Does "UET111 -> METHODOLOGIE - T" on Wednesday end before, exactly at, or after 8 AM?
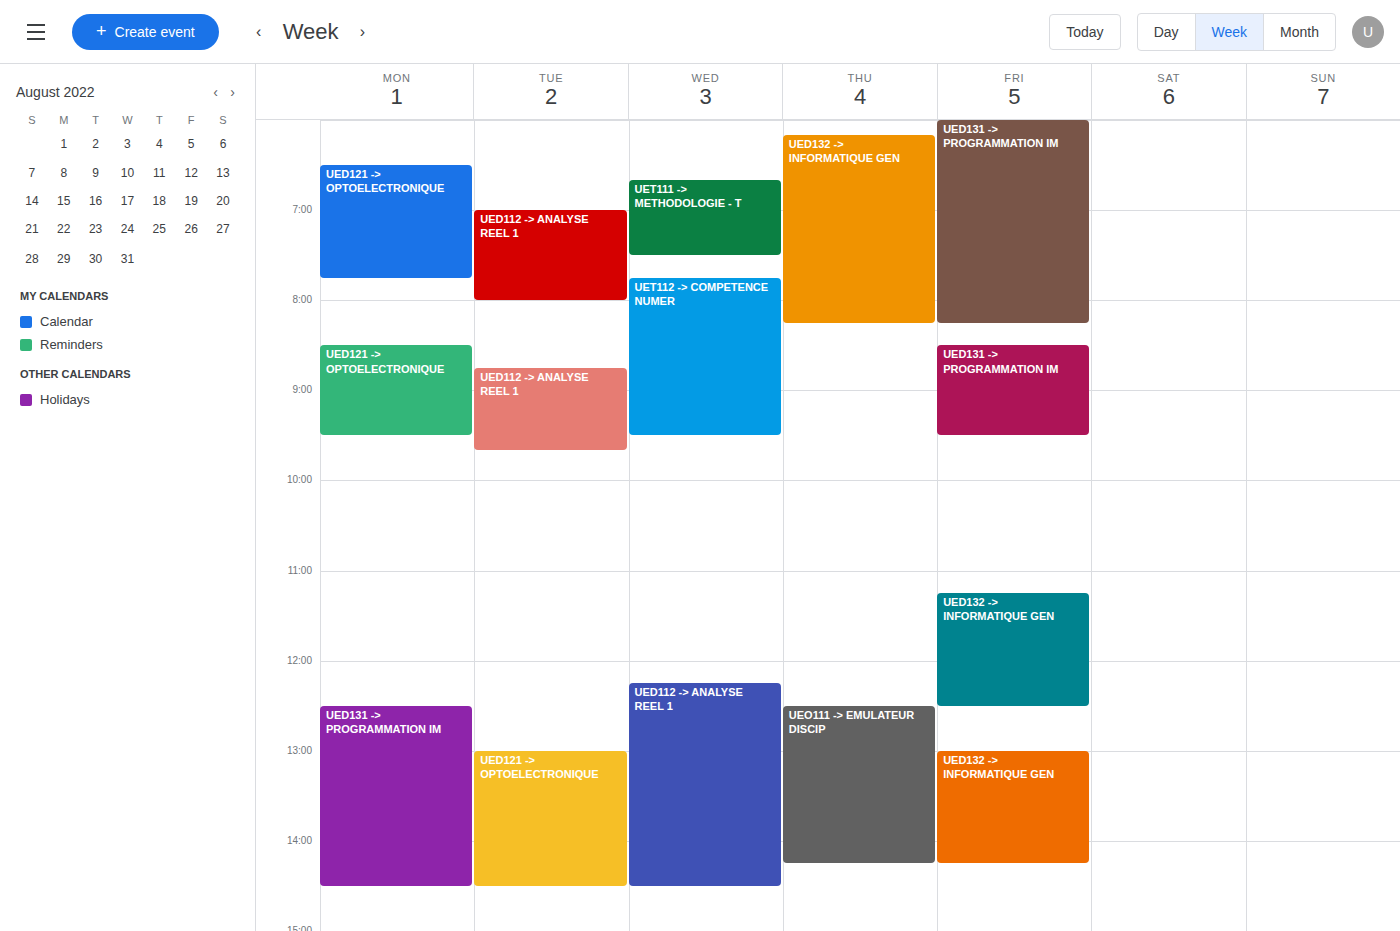
7:30 AM -- before 8 AM, 30 minutes above the 8 AM line.